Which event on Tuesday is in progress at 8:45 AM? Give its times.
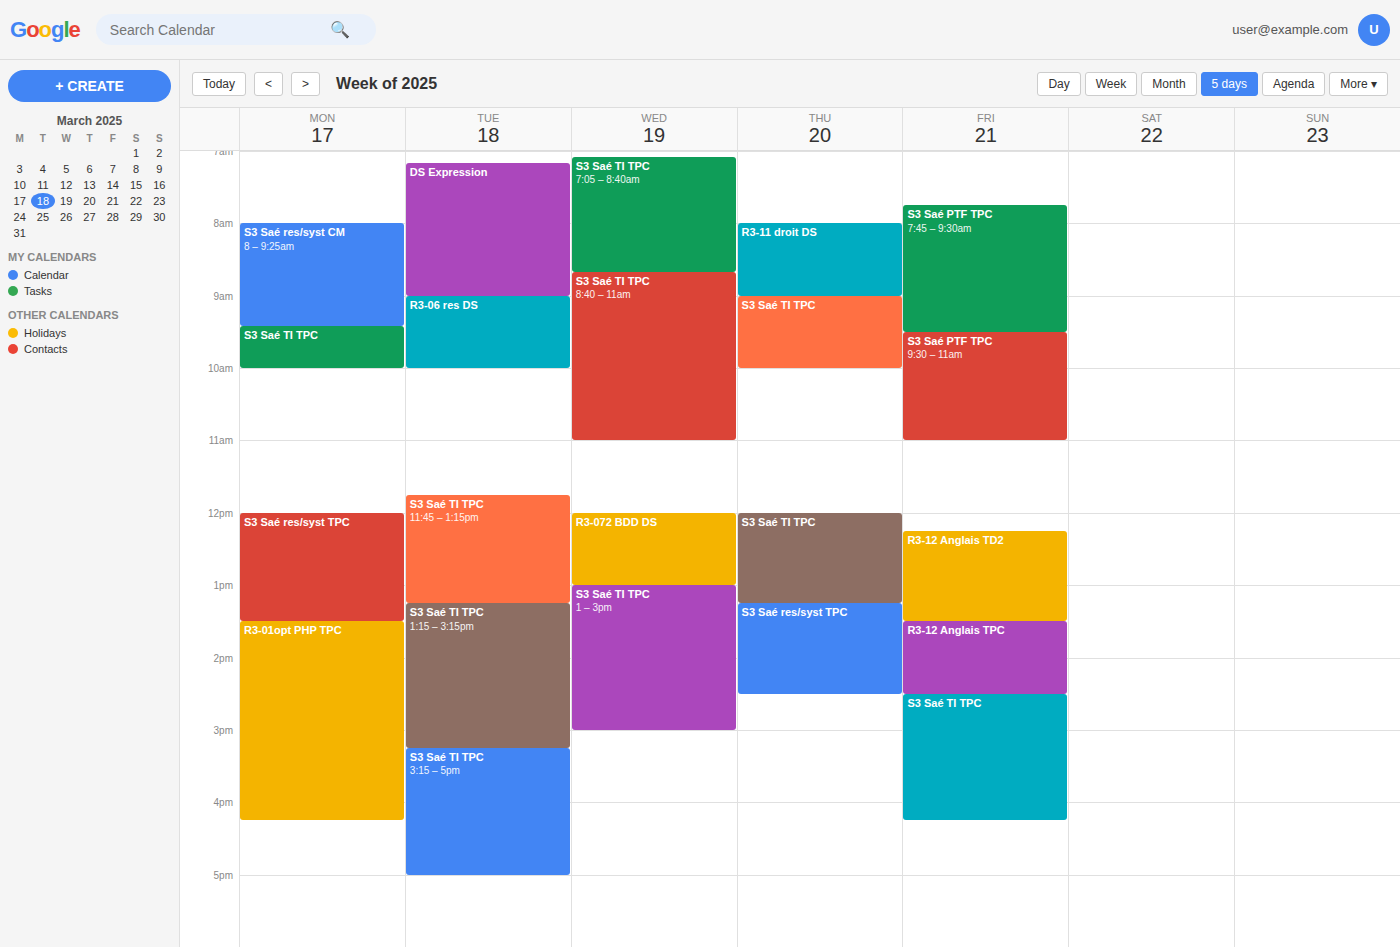
"DS Expression", 7:10 AM to 9:00 AM